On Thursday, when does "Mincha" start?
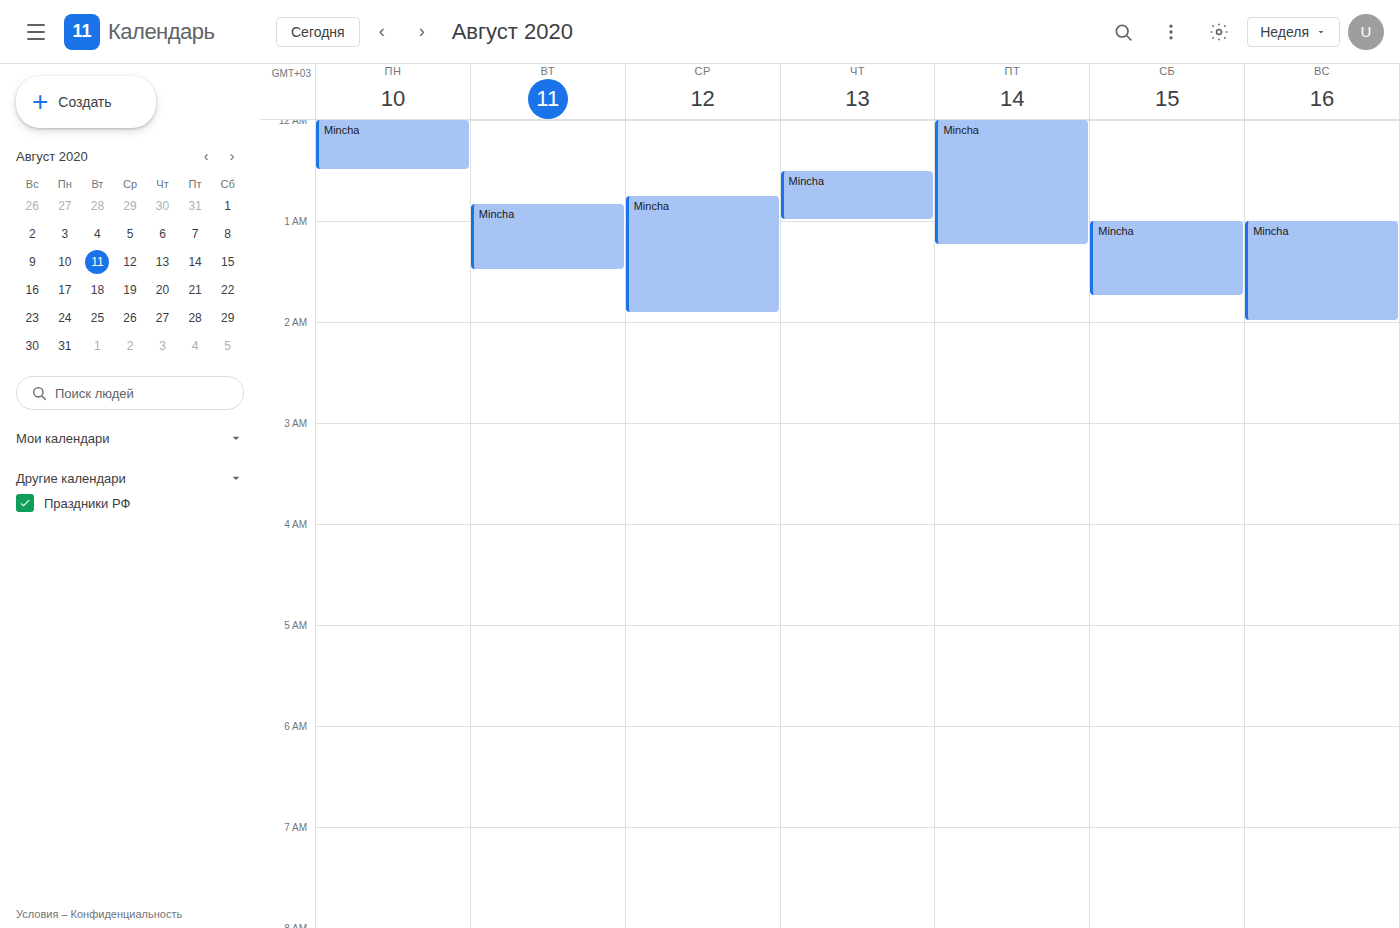
12:30 AM